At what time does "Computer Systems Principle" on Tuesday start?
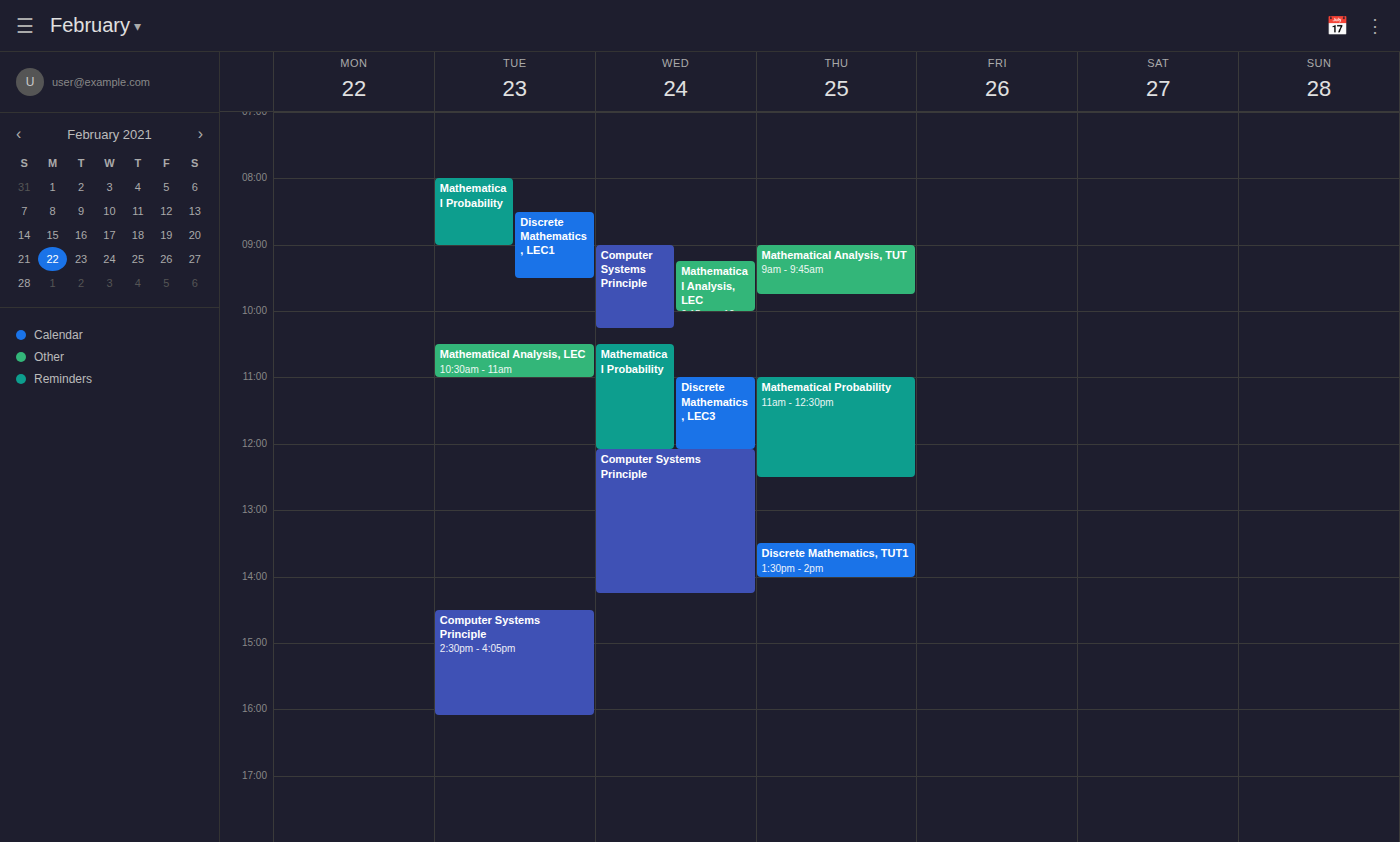
2:30 PM